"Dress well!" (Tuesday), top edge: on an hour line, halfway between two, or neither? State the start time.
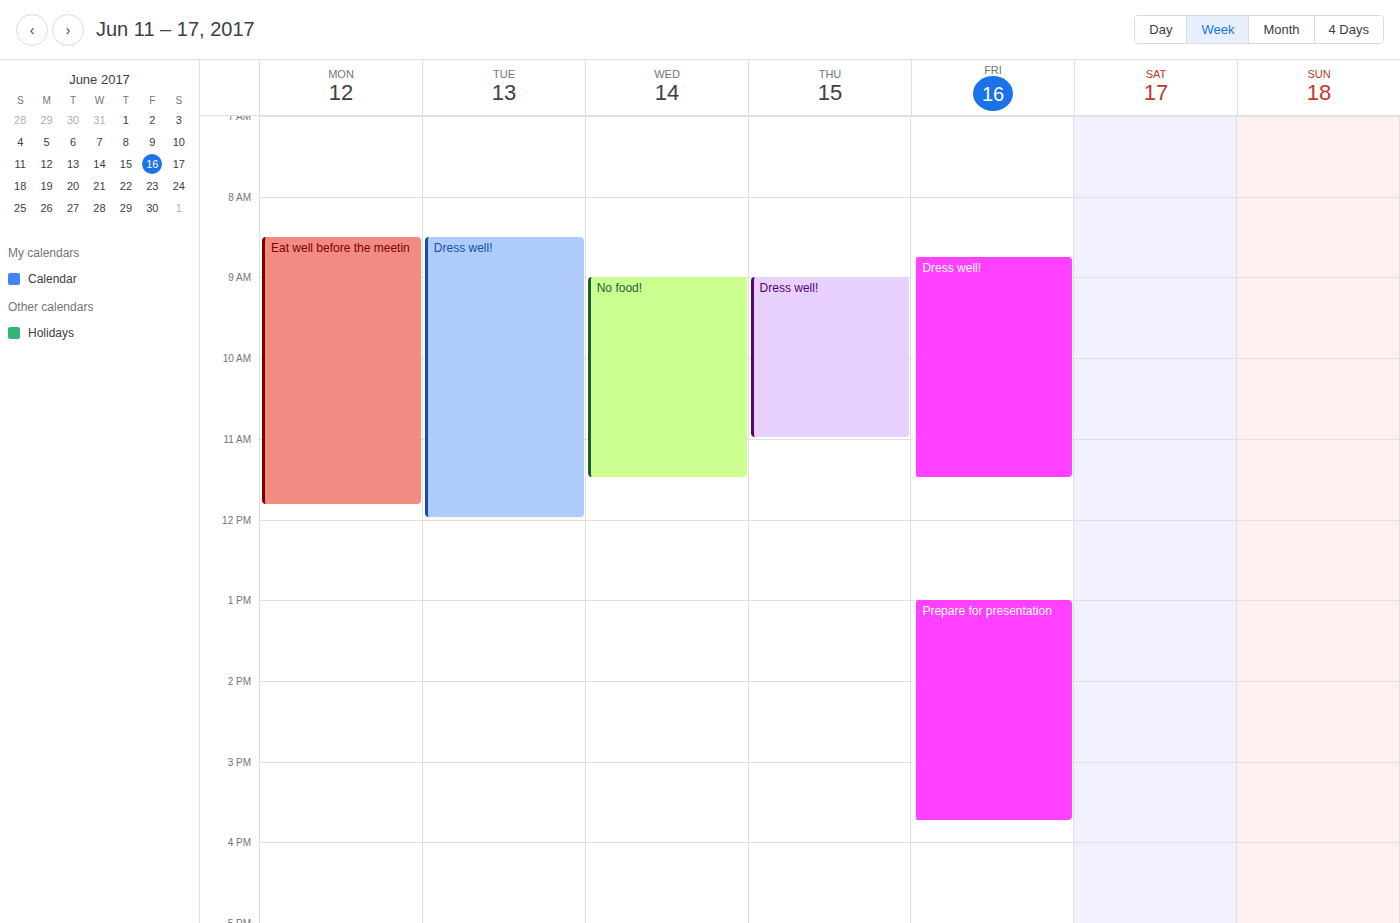
8:30 AM -- halfway between the 8 AM and 9 AM lines.